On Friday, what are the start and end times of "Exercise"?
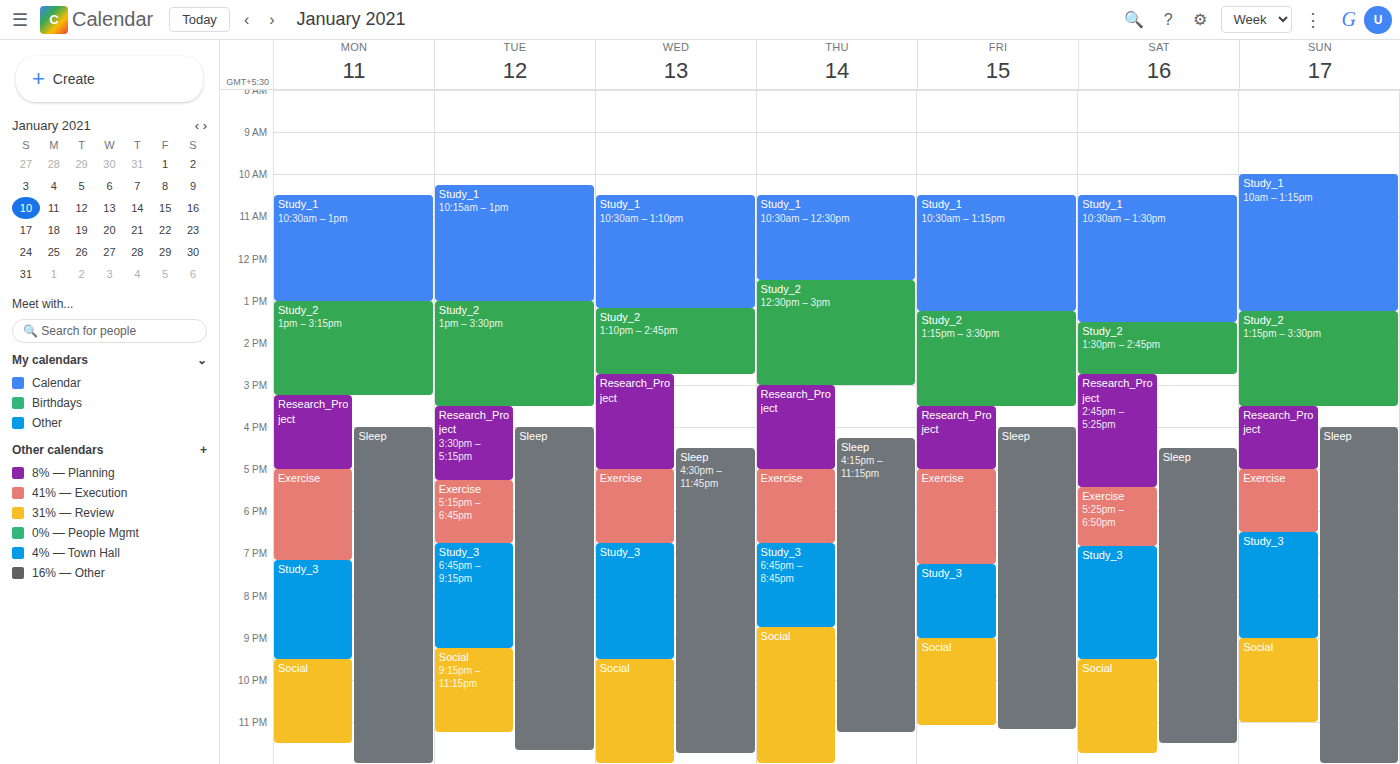
5:00 PM to 7:15 PM